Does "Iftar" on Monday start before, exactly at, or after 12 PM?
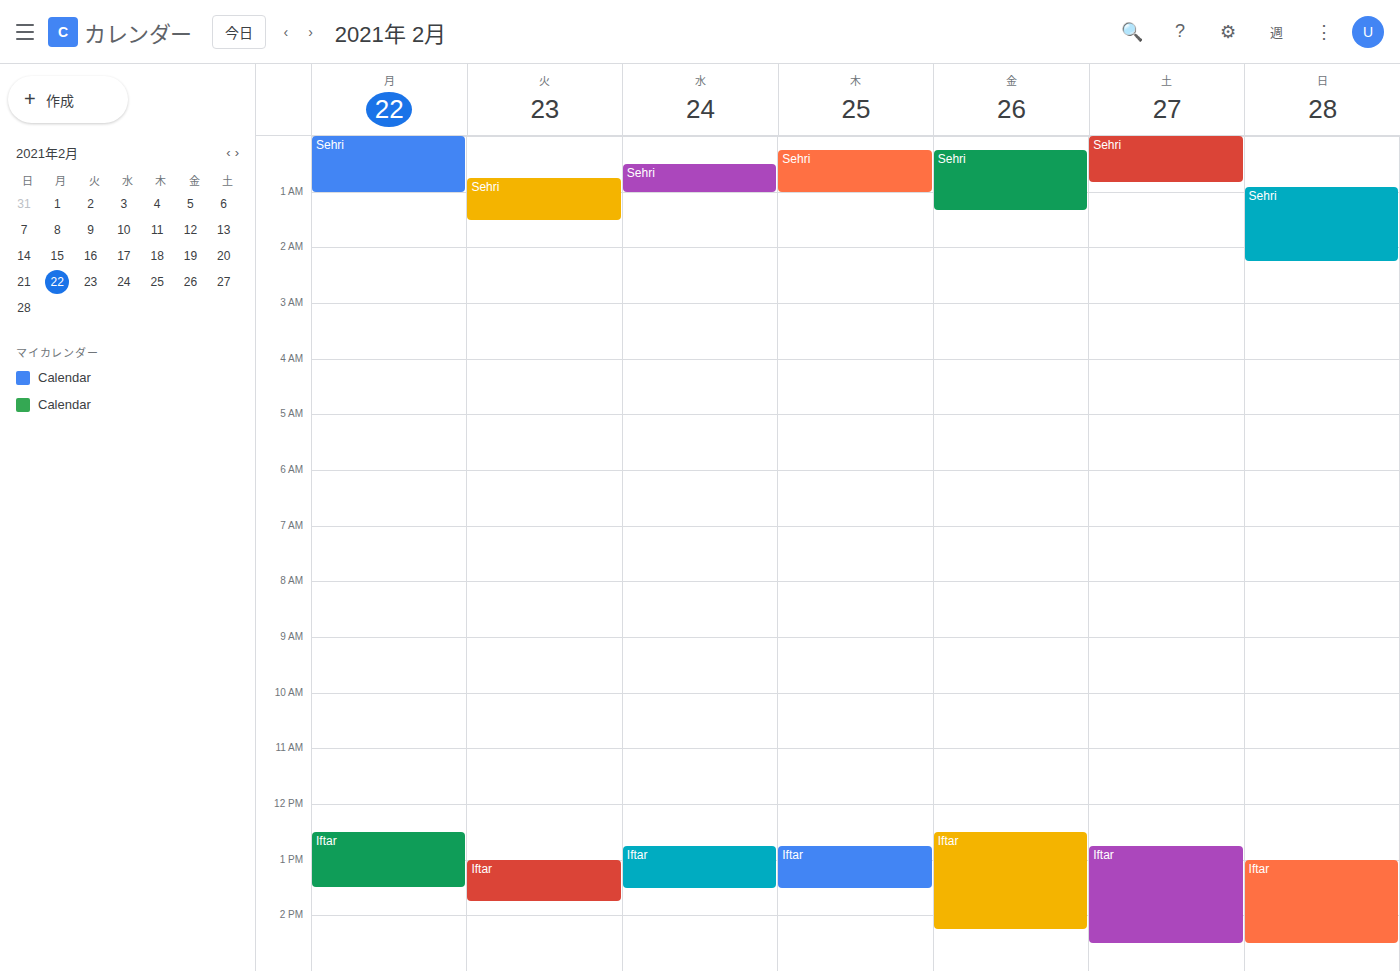
12:30 PM -- after 12 PM, 30 minutes below the 12 PM line.